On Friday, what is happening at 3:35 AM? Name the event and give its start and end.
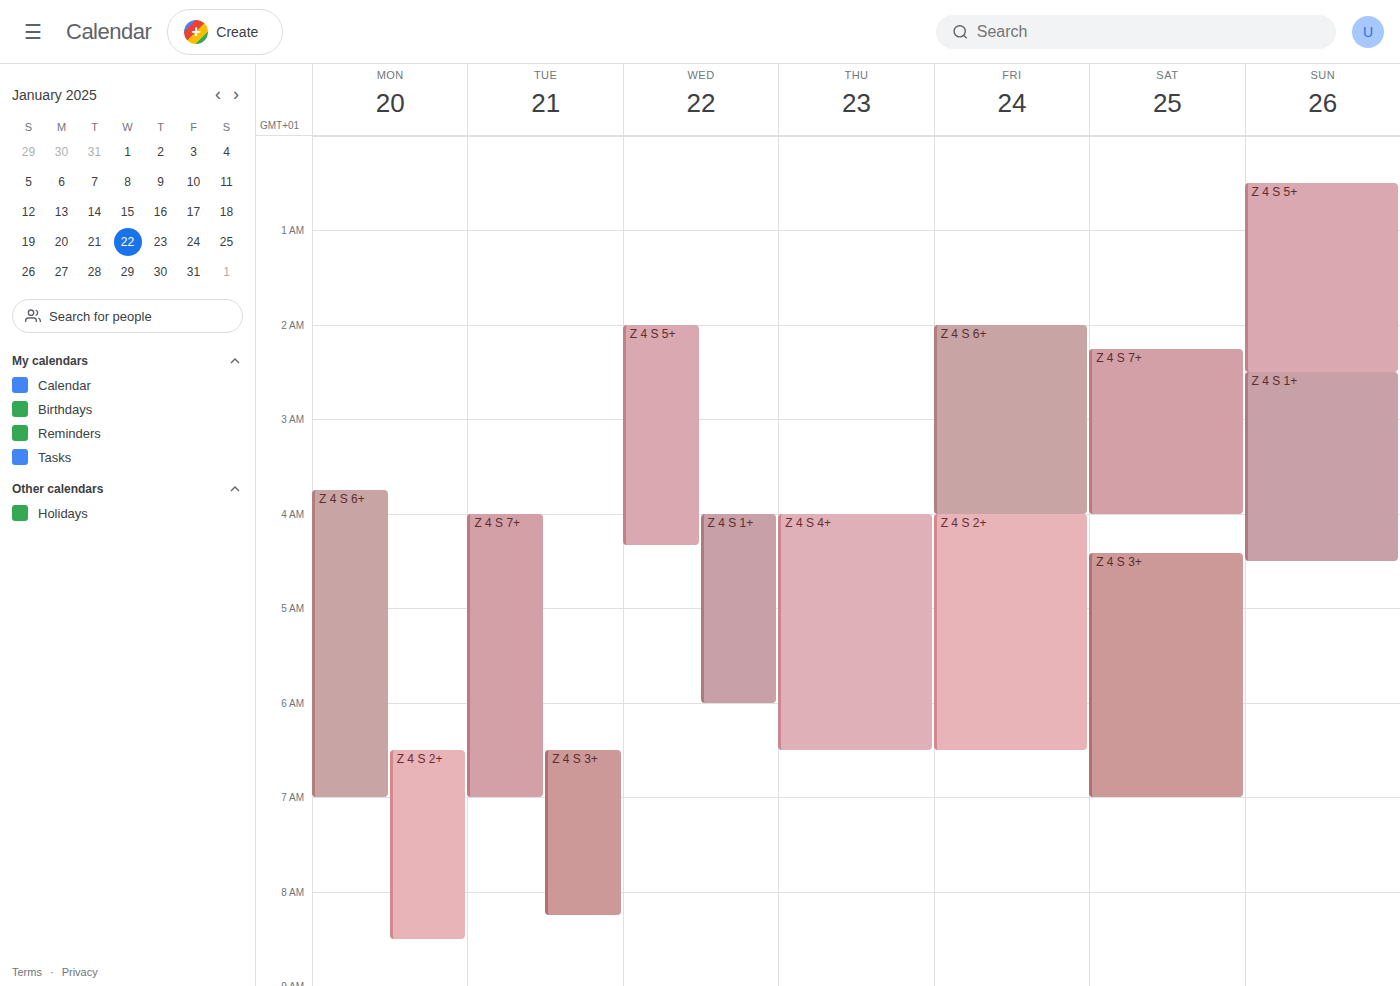
"Z 4 S 6+", 2:00 AM to 4:00 AM